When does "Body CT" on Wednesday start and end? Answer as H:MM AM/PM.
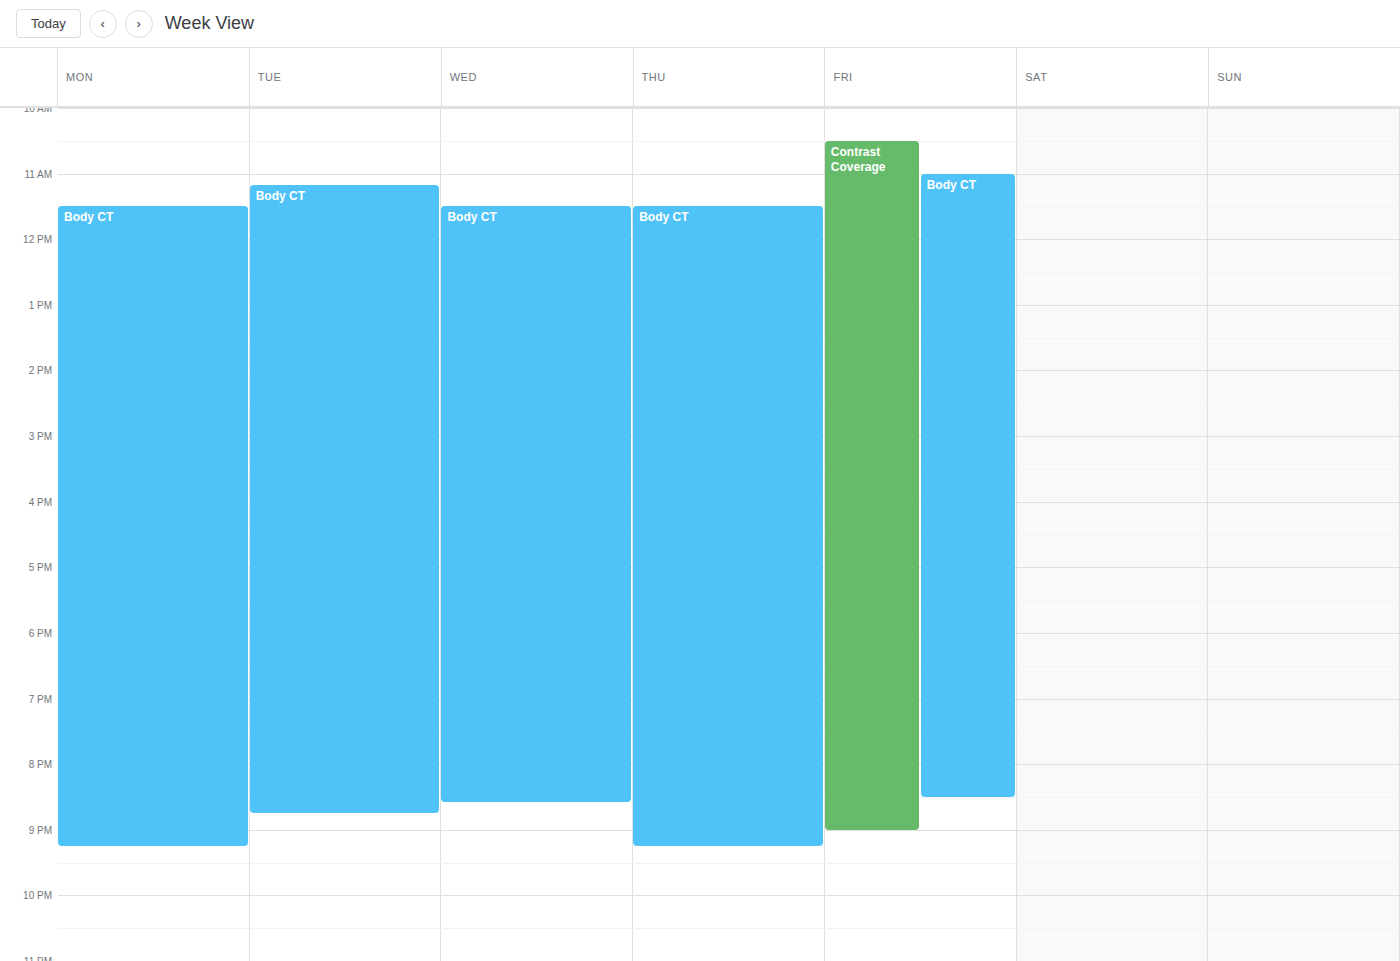
11:30 AM to 8:35 PM